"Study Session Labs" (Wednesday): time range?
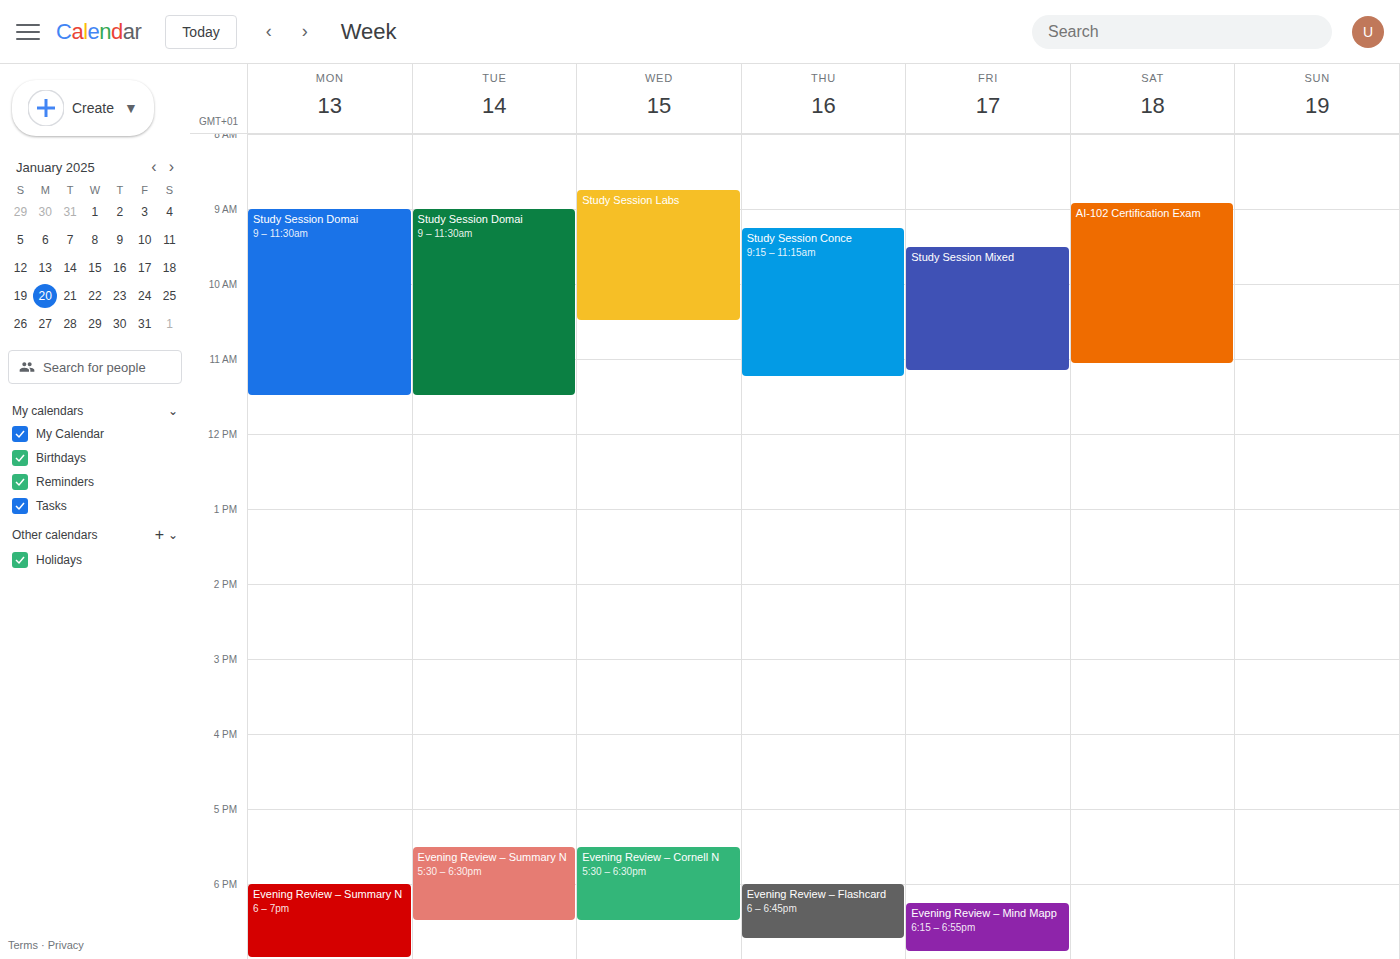
08:45 to 10:30